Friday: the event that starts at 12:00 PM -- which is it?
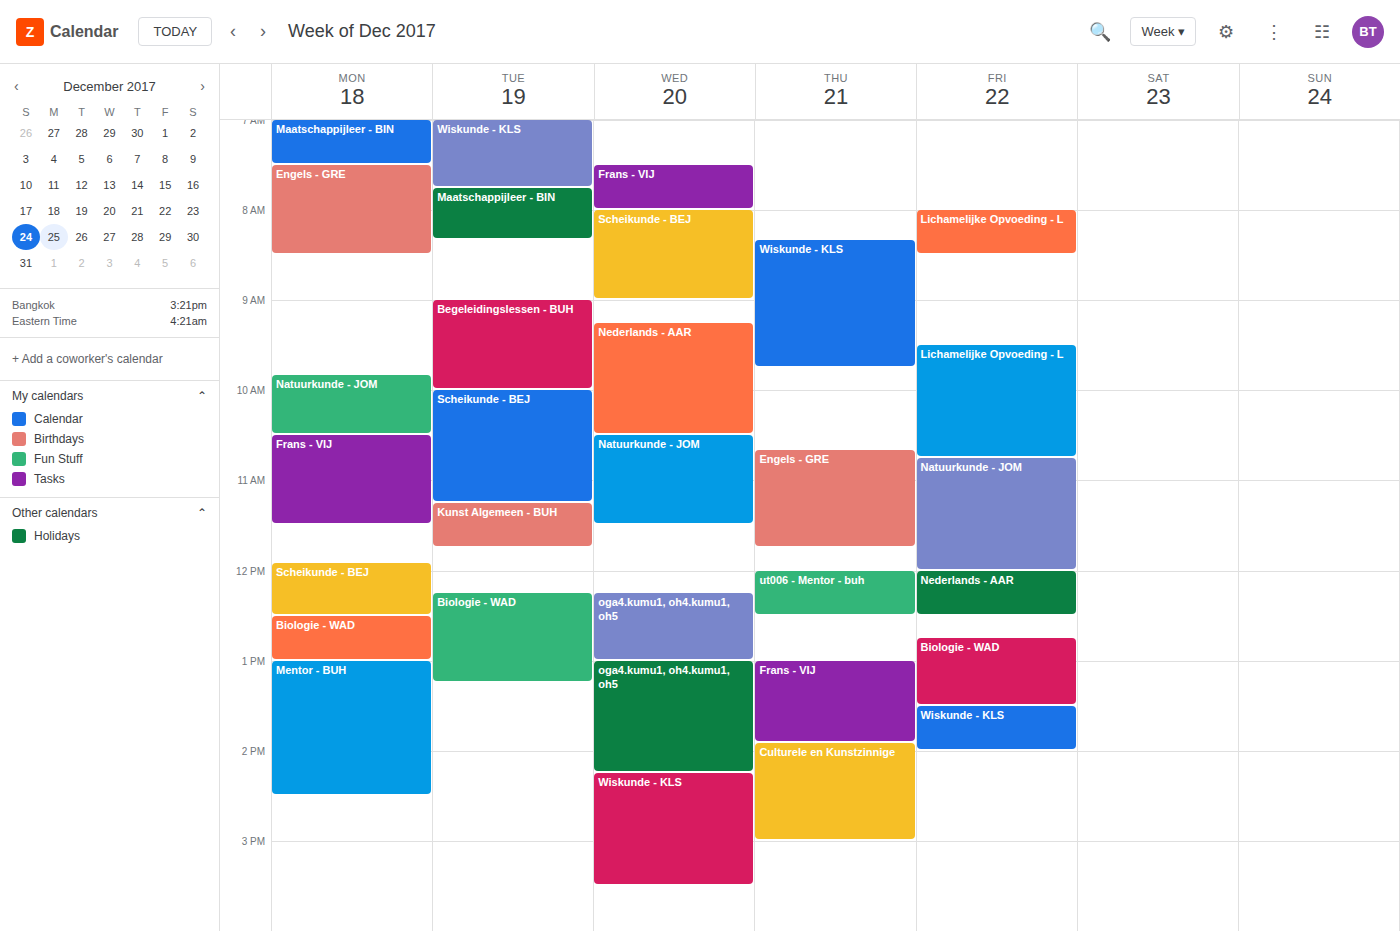
"Nederlands - AAR"